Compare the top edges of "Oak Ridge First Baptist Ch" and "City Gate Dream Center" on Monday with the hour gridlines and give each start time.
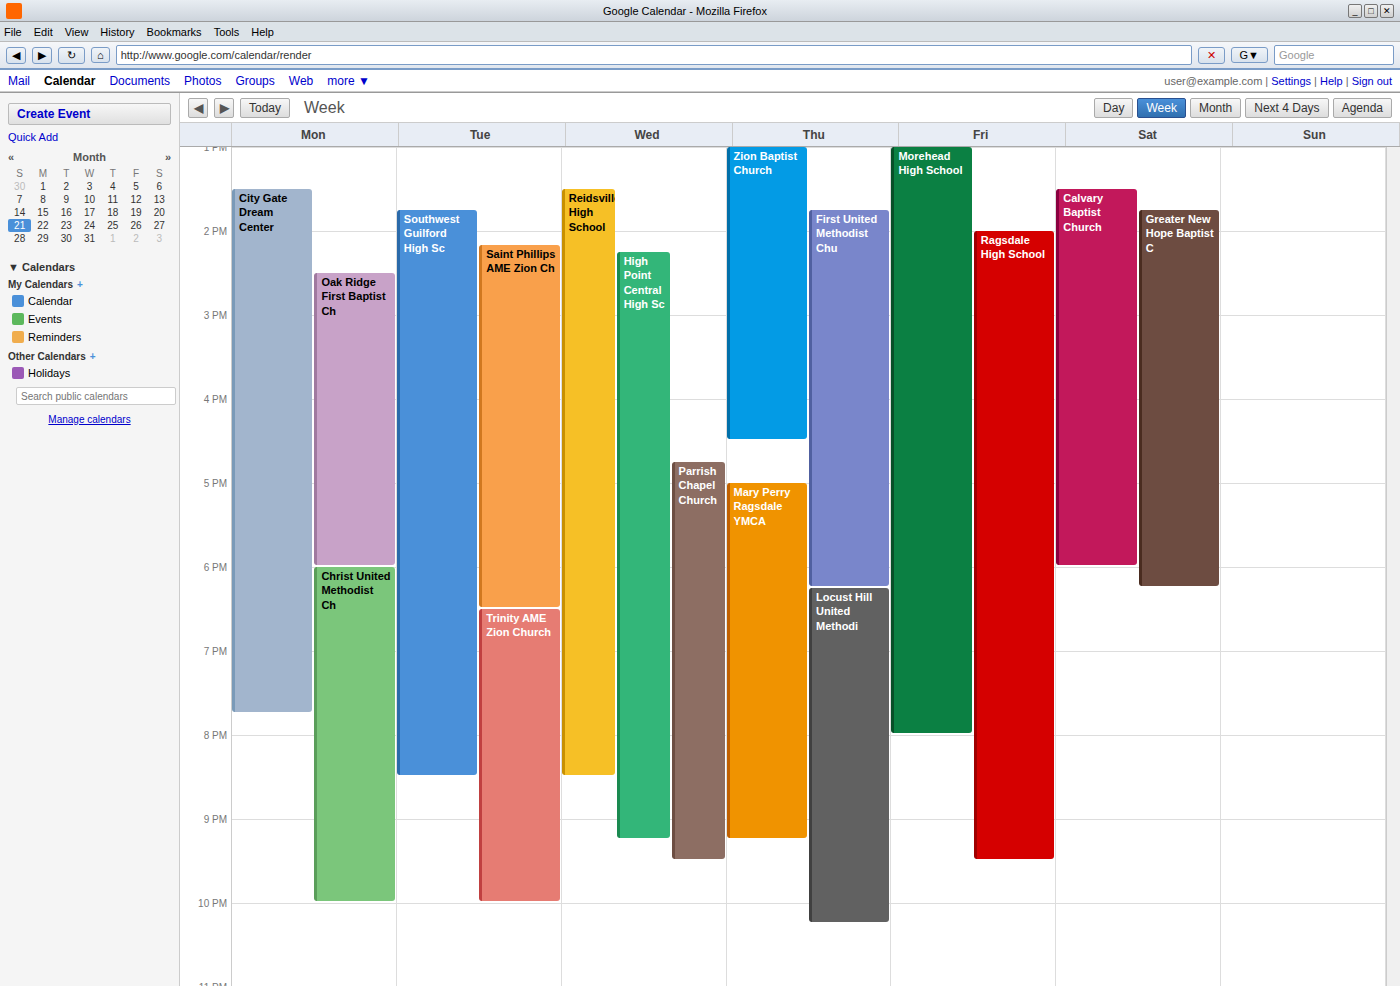
"Oak Ridge First Baptist Ch": 2:30 PM, halfway between the 2 PM and 3 PM lines. "City Gate Dream Center": 1:30 PM, halfway between the 1 PM and 2 PM lines.